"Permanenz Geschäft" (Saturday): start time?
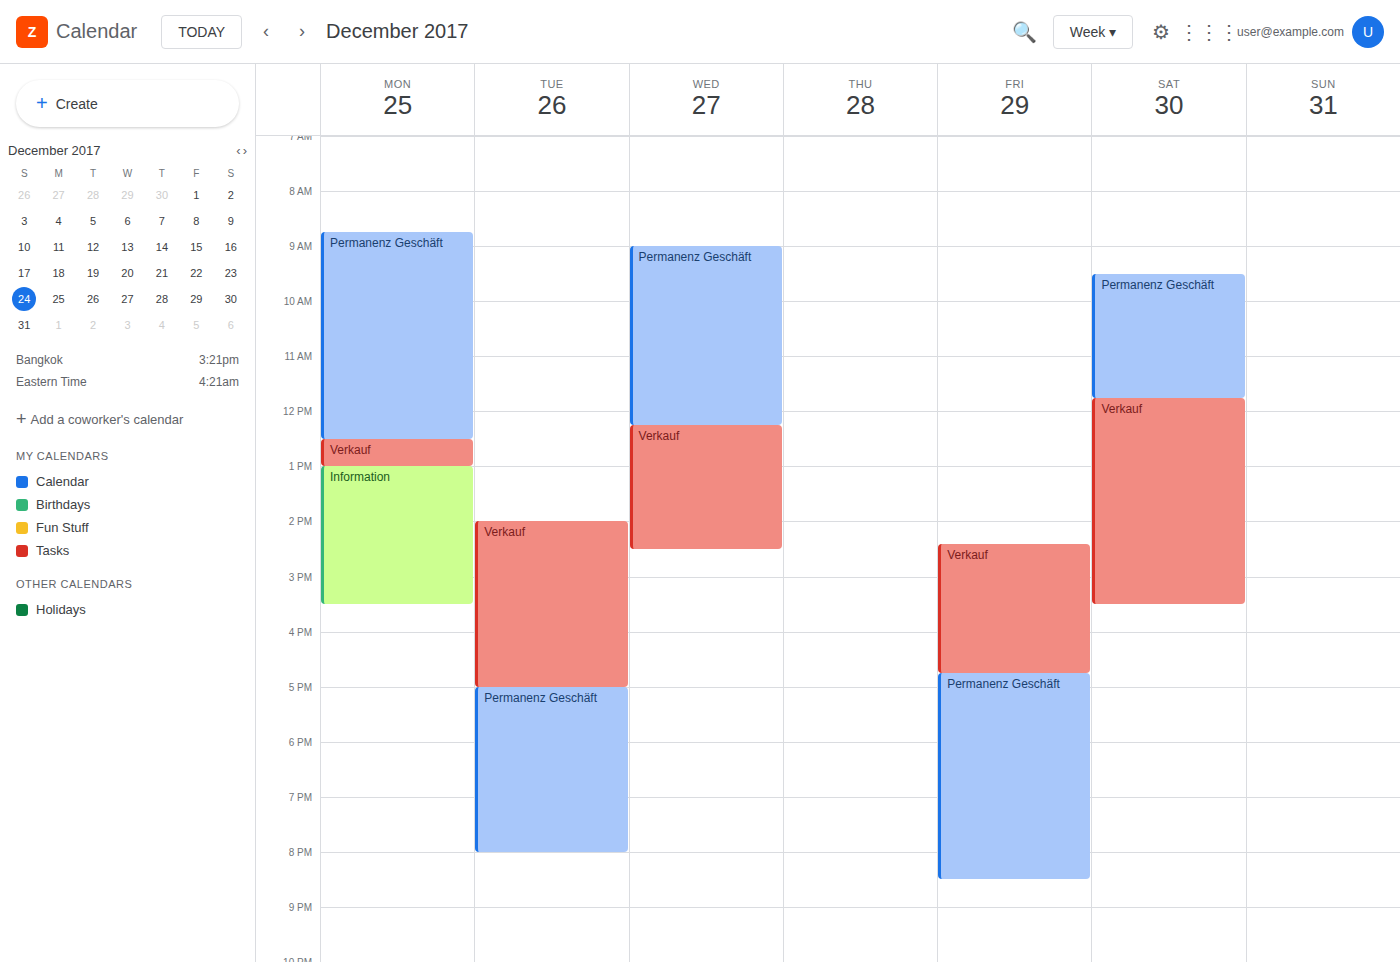
9:30 AM